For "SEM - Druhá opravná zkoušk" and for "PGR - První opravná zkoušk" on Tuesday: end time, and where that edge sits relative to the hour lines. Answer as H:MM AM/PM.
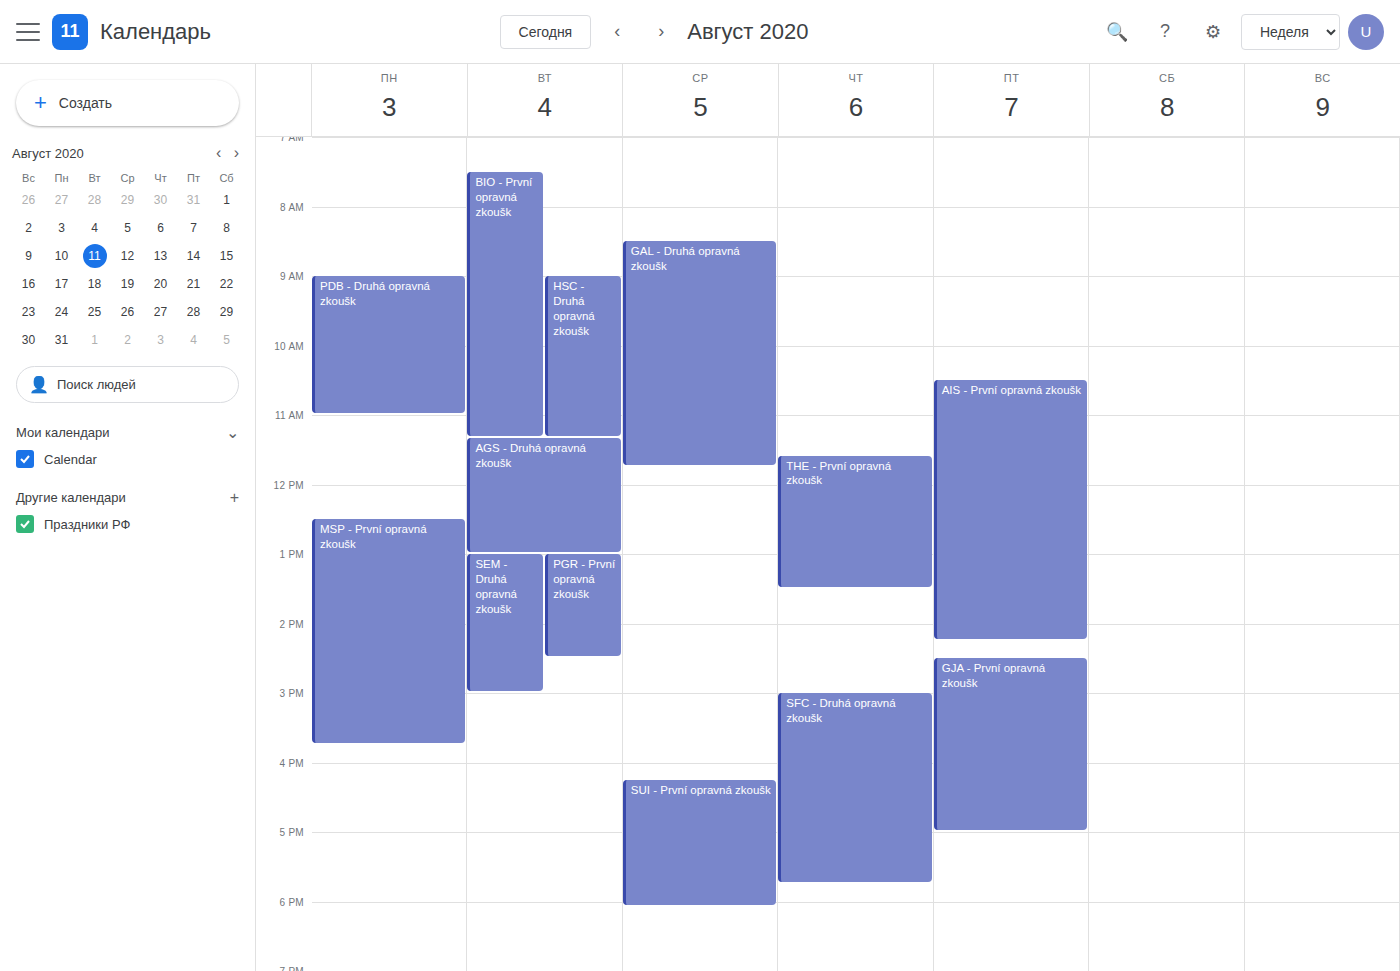
"SEM - Druhá opravná zkoušk": 3:00 PM, exactly on the 3 PM line. "PGR - První opravná zkoušk": 2:30 PM, halfway between the 2 PM and 3 PM lines.